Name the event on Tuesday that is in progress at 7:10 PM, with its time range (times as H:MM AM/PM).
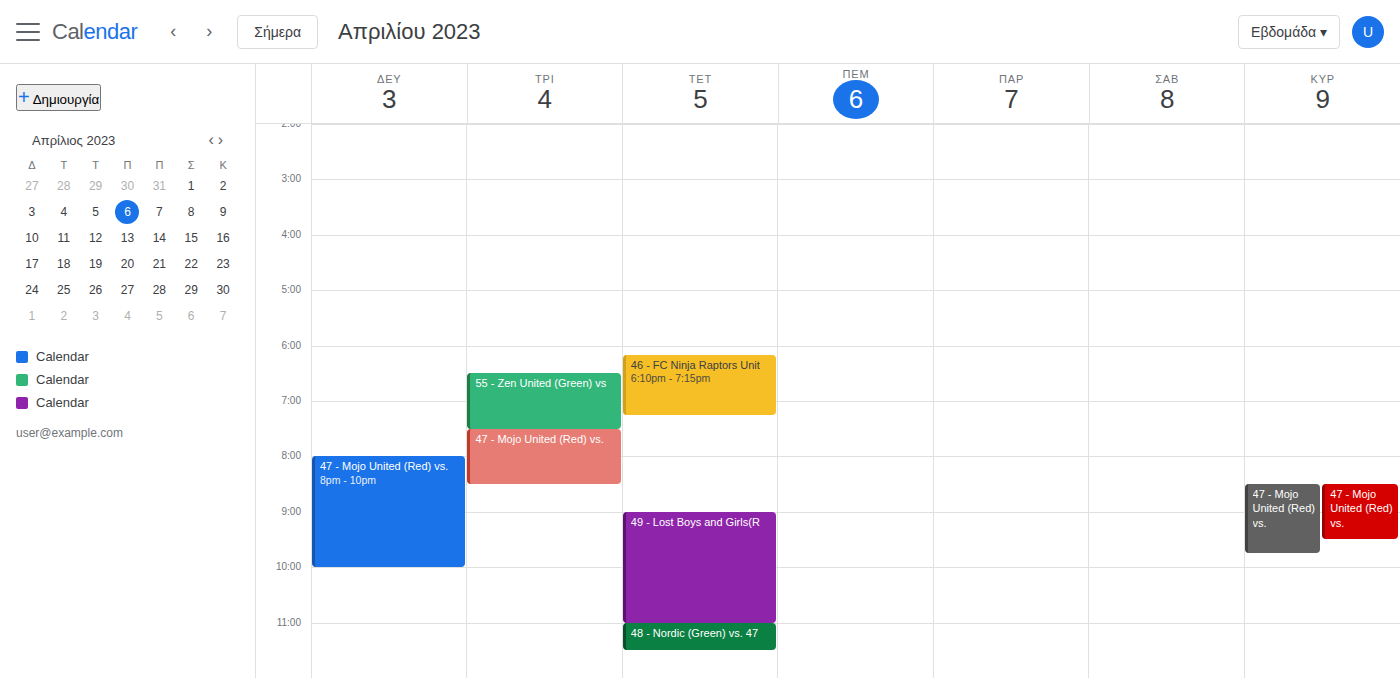
"55 - Zen United (Green) vs", 6:30 PM to 7:30 PM